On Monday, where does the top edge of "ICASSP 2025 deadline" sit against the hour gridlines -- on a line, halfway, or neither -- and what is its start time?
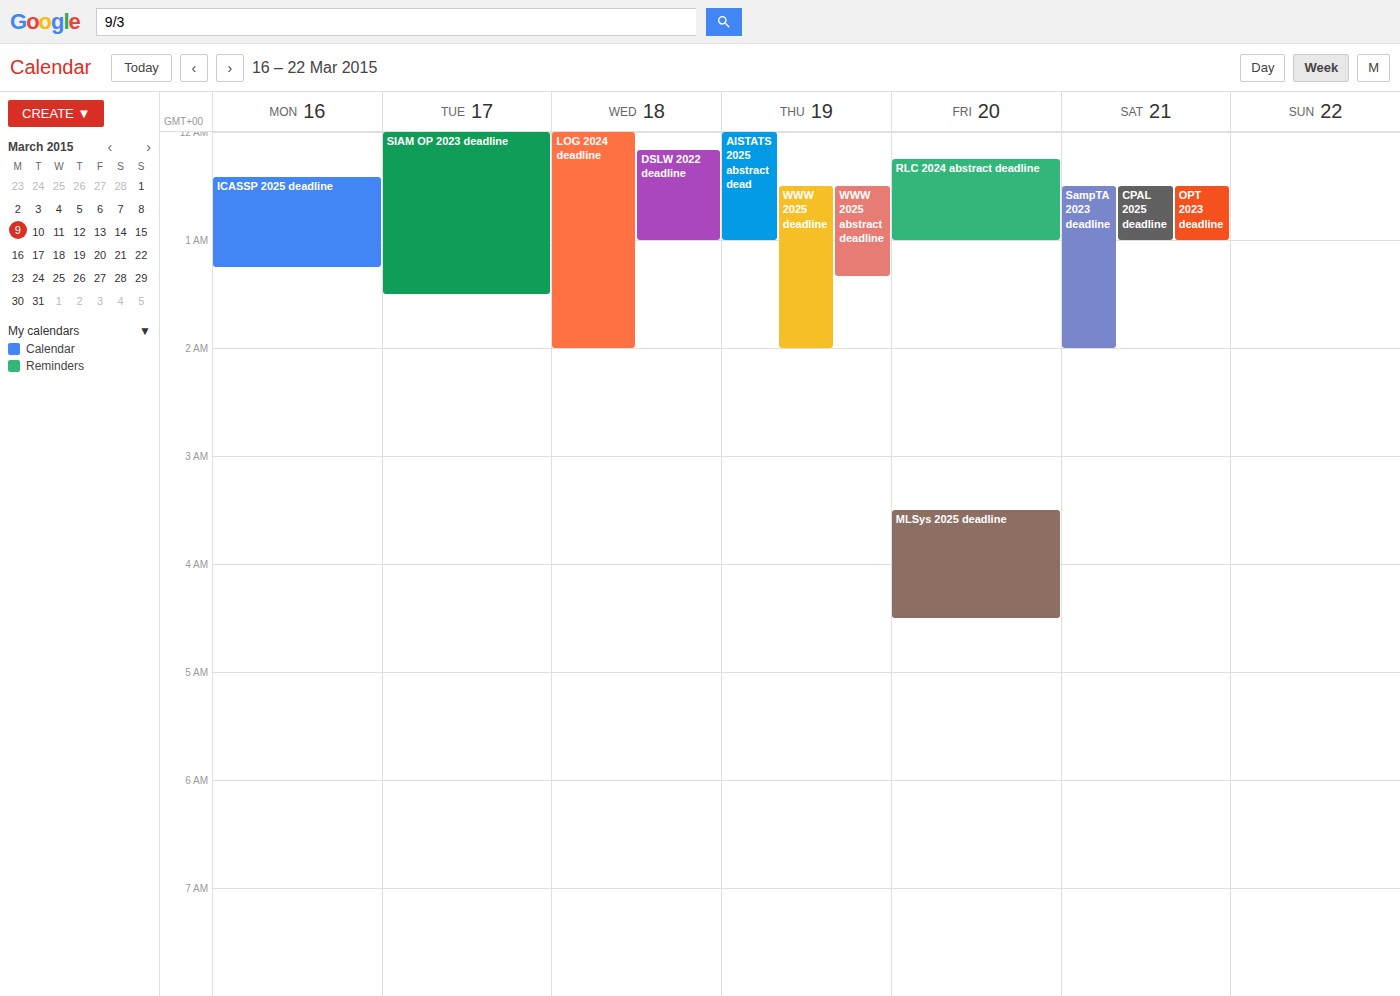
12:25 AM -- neither: 25 minutes below the 12 AM line and 35 minutes above the 1 AM line.